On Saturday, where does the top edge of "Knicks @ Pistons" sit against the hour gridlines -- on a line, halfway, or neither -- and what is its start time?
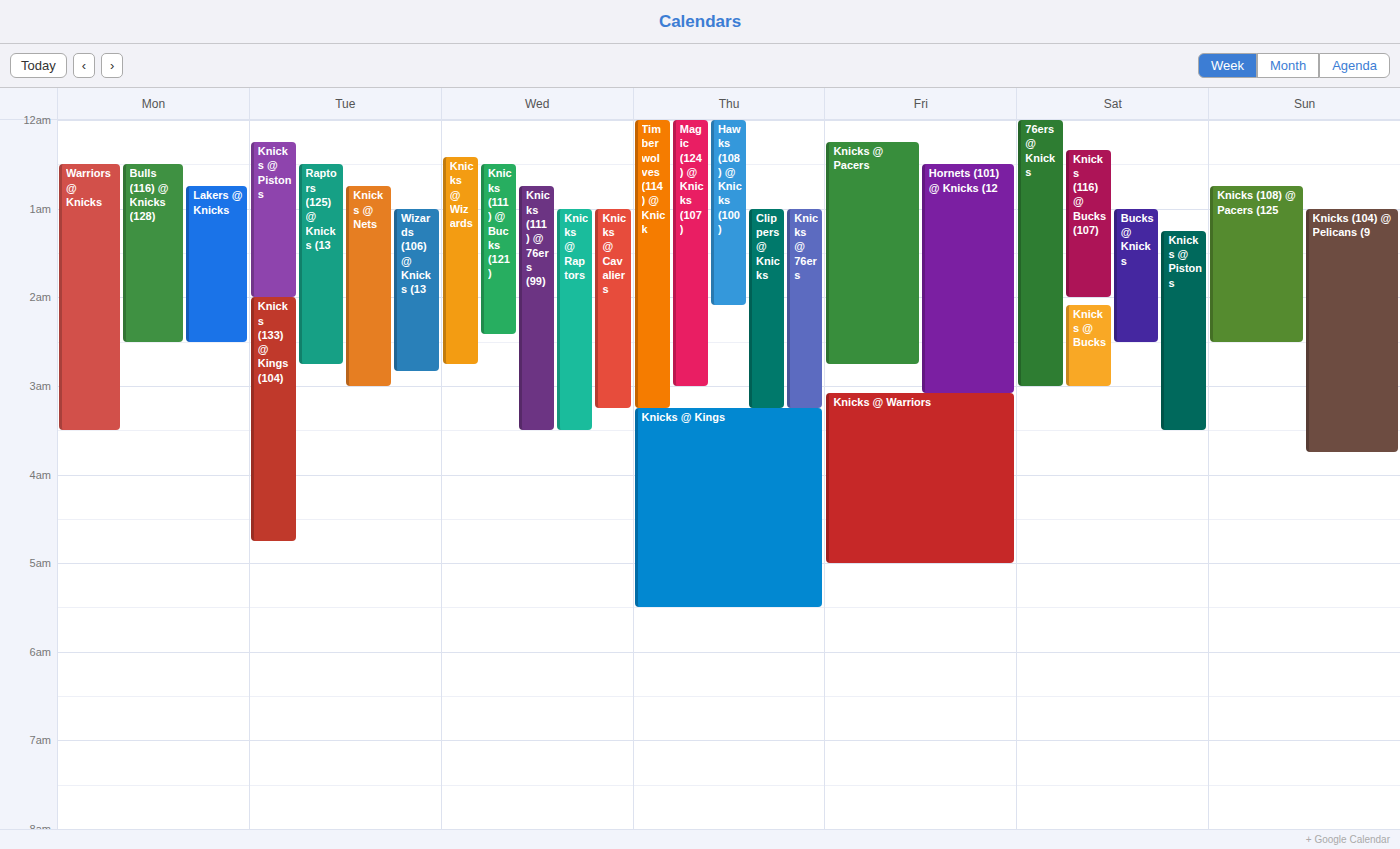
01:15 -- neither: a quarter of the way from the 01:00 line to the 02:00 line.